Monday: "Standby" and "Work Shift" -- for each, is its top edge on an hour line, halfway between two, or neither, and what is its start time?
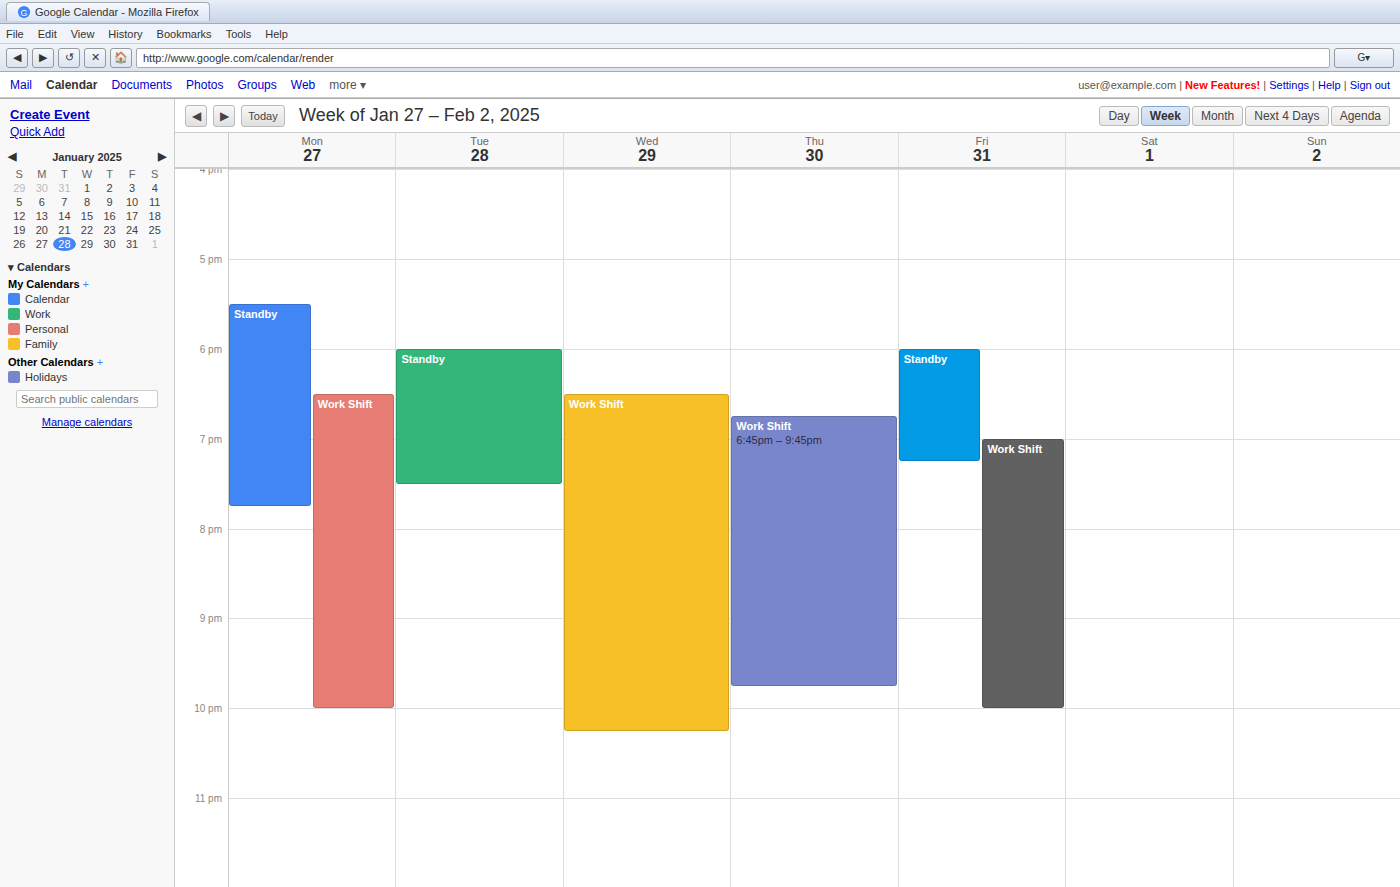
"Standby": 5:30 PM, halfway between the 5 PM and 6 PM lines. "Work Shift": 6:30 PM, halfway between the 6 PM and 7 PM lines.